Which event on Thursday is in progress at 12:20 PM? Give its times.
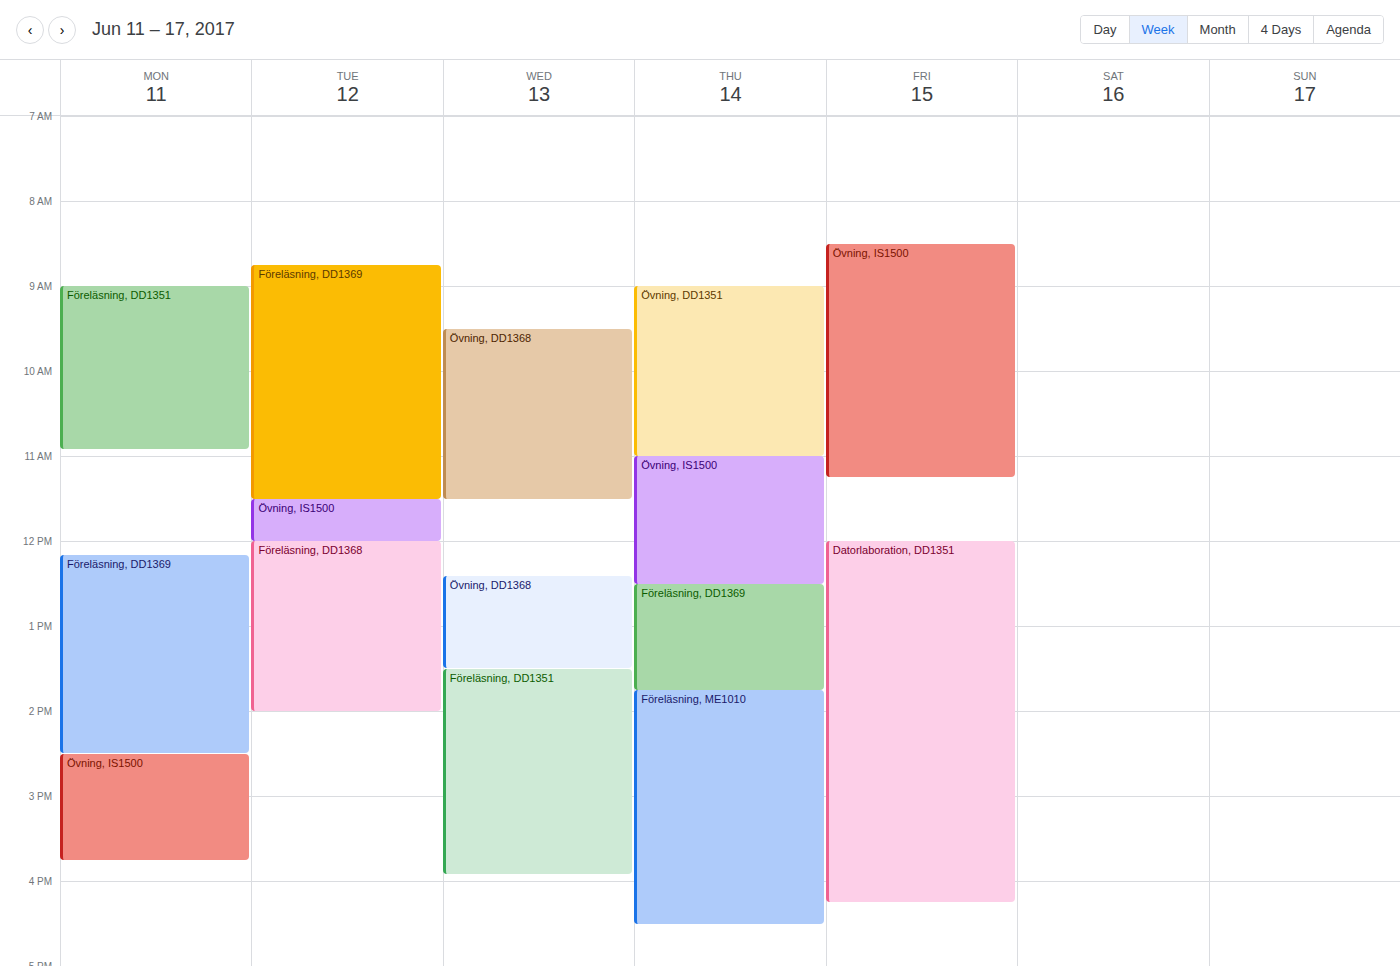
"Övning, IS1500", 11:00 AM to 12:30 PM